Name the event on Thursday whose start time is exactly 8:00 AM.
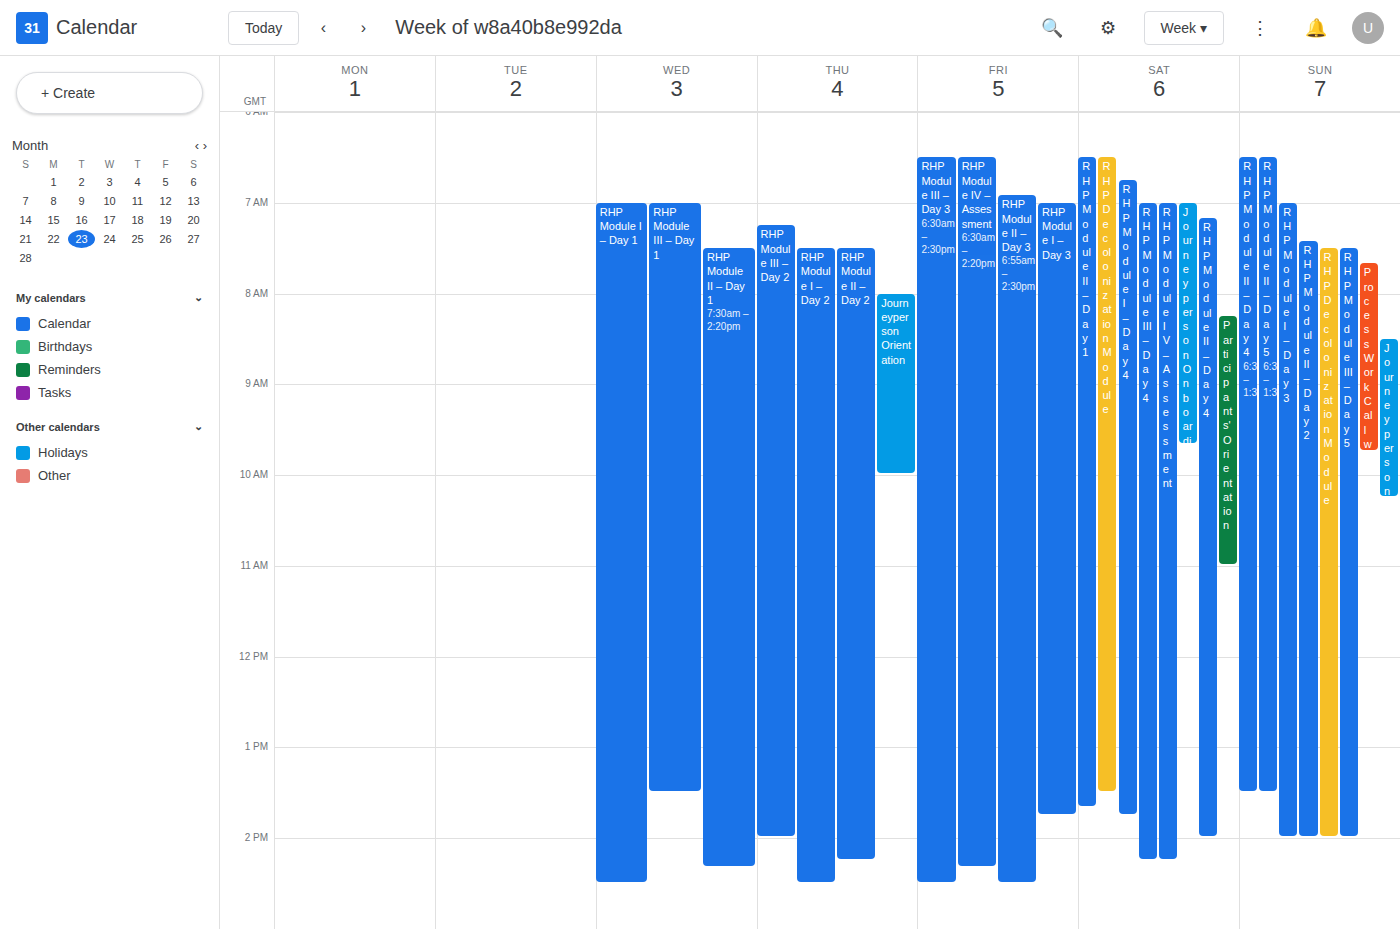
"Journeyperson Orientation"